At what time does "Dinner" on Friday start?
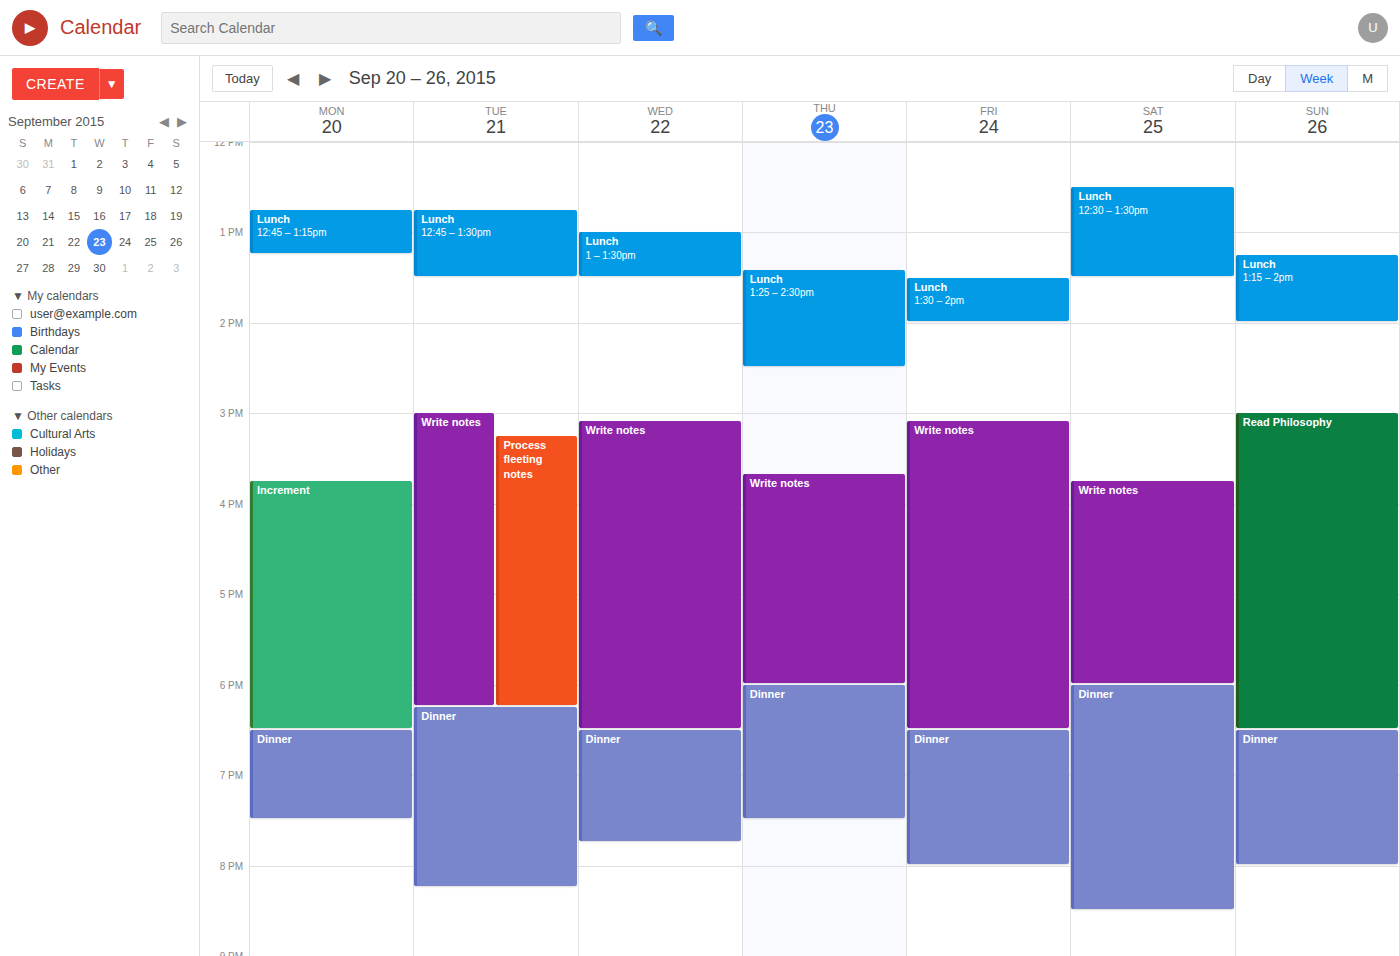
6:30 PM